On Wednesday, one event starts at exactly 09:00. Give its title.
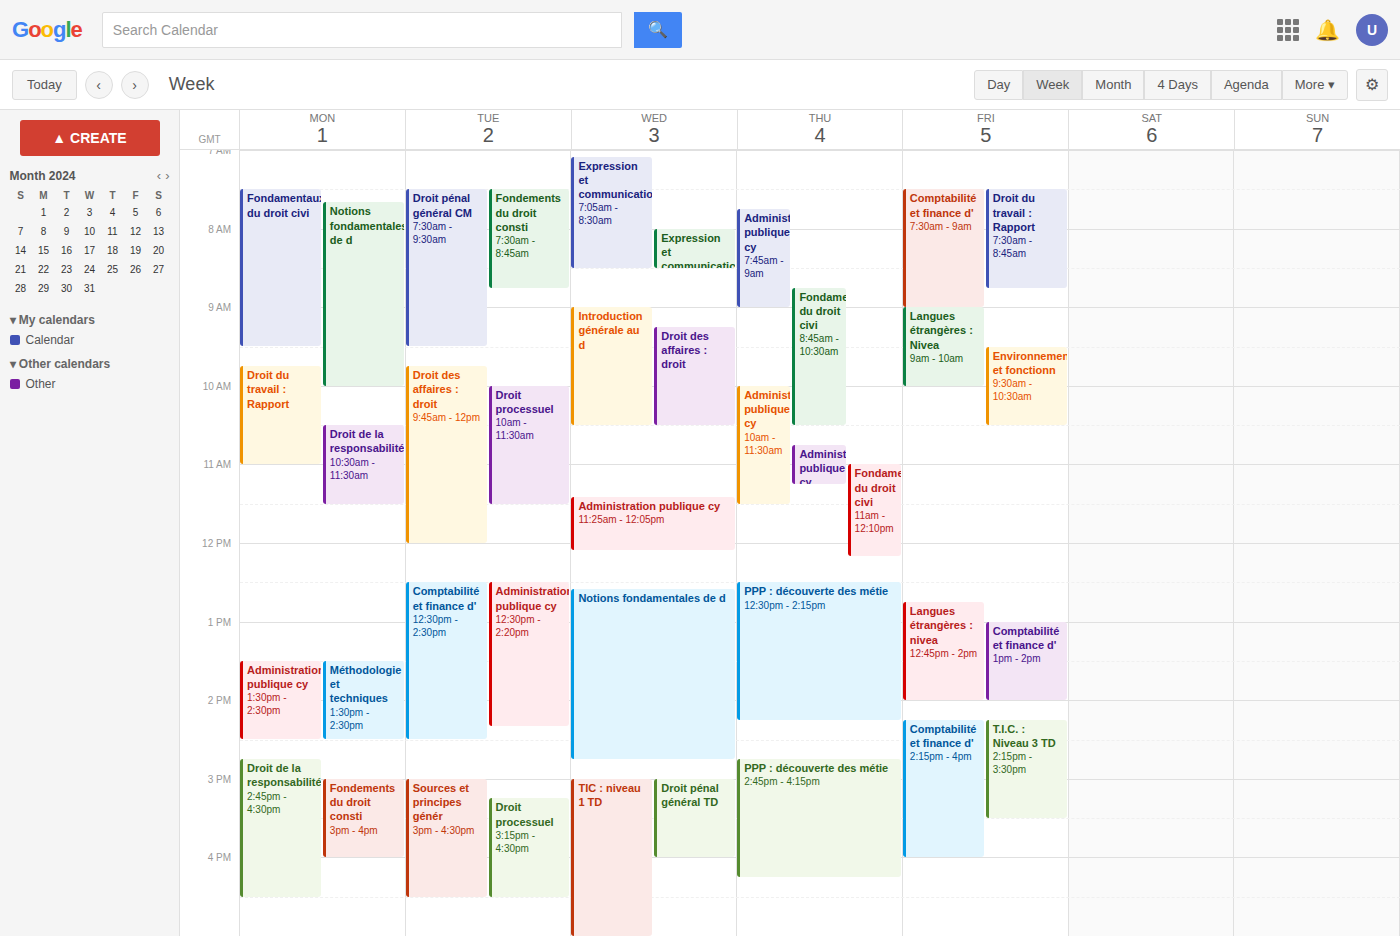
"Introduction générale au d"